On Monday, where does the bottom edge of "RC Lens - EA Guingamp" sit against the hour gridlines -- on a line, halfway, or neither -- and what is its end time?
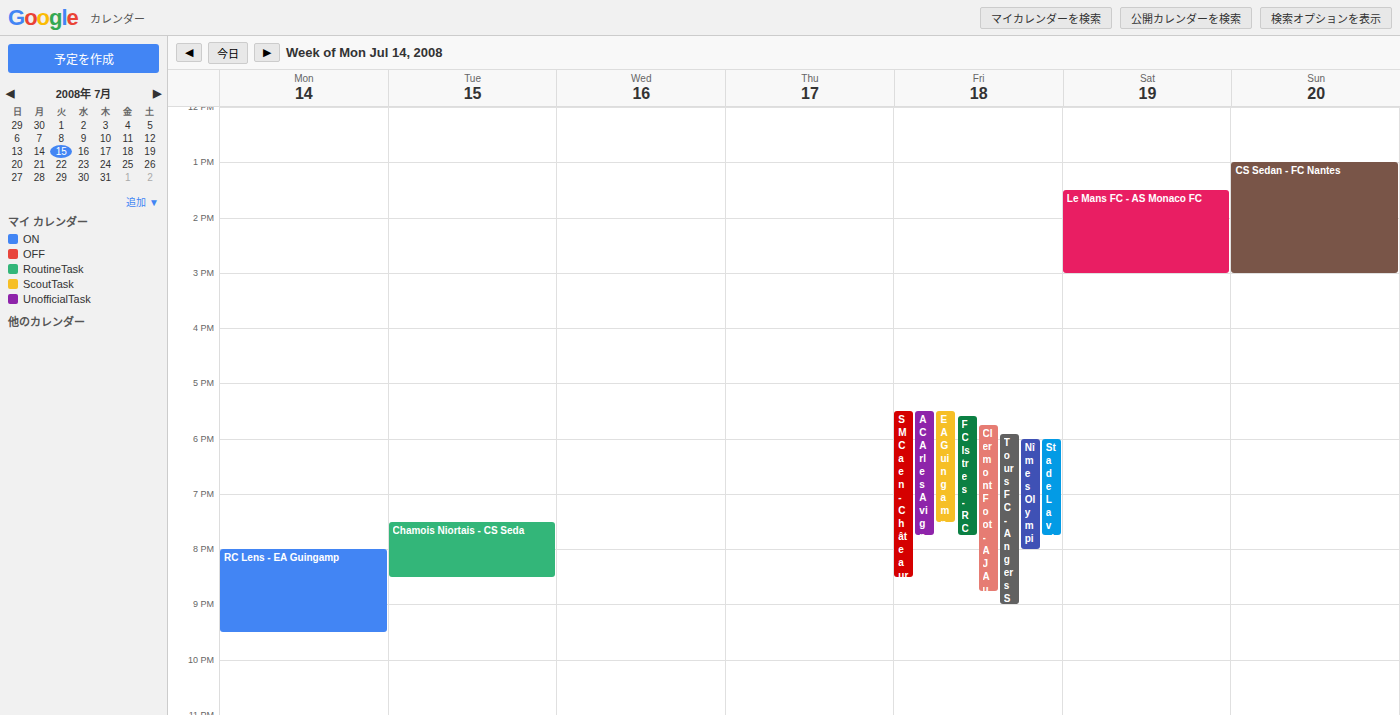
9:30 PM -- halfway between the 9 PM and 10 PM lines.